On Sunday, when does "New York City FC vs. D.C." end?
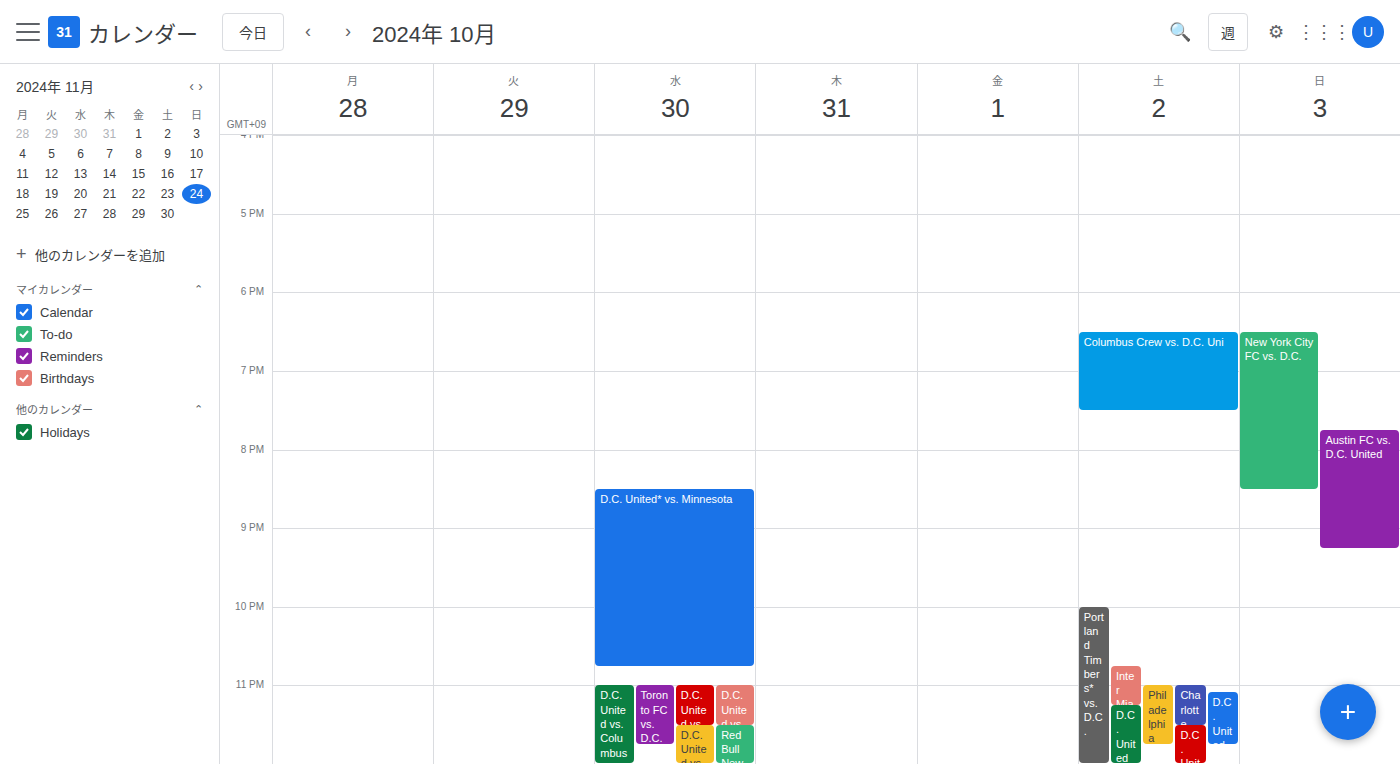
8:30 PM